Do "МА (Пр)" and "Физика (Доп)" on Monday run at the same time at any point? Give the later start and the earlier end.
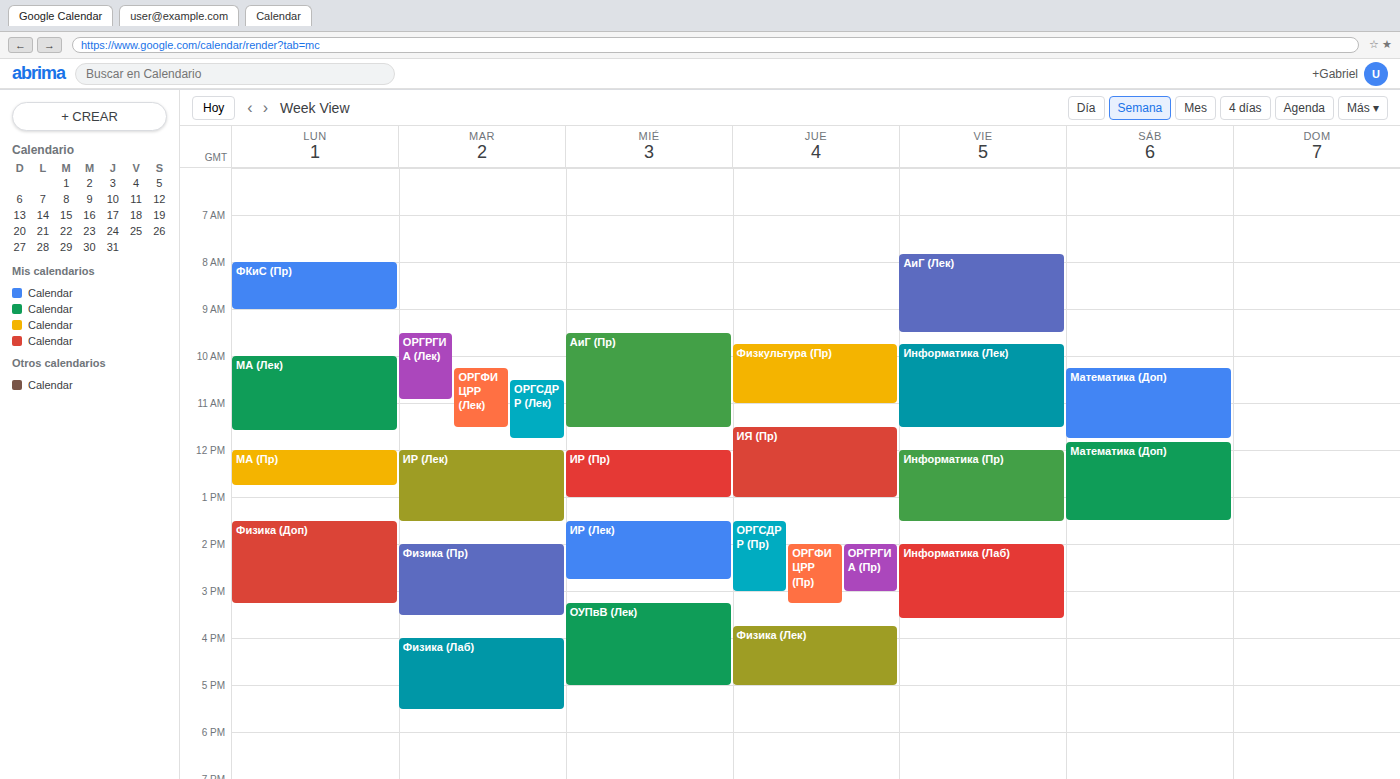
"МА (Пр)" ends at 12:45 PM and "Физика (Доп)" starts at 1:30 PM -- no overlap.